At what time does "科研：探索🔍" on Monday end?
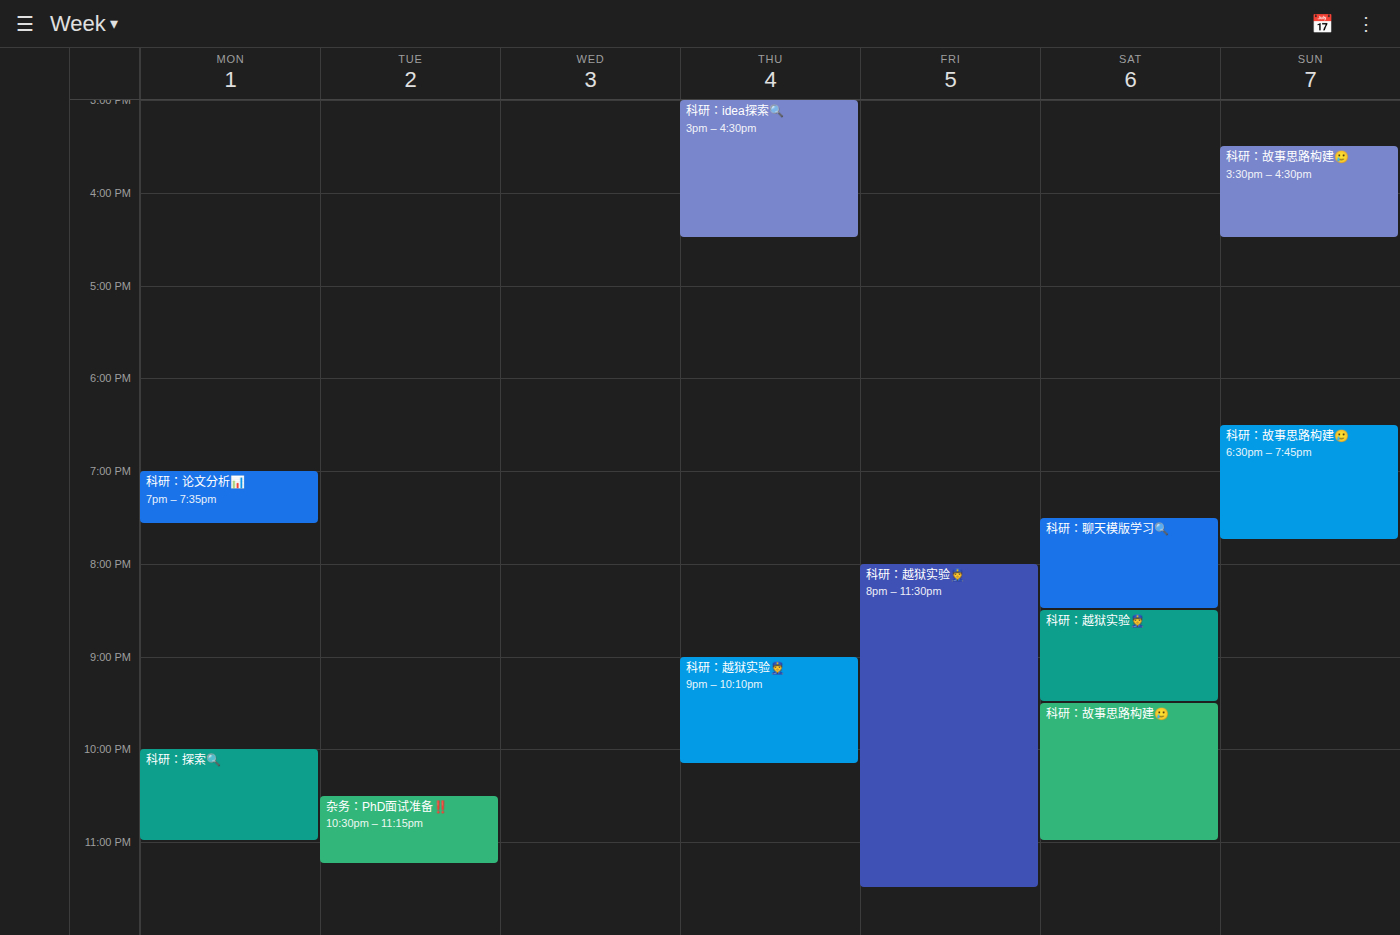
11:00 PM